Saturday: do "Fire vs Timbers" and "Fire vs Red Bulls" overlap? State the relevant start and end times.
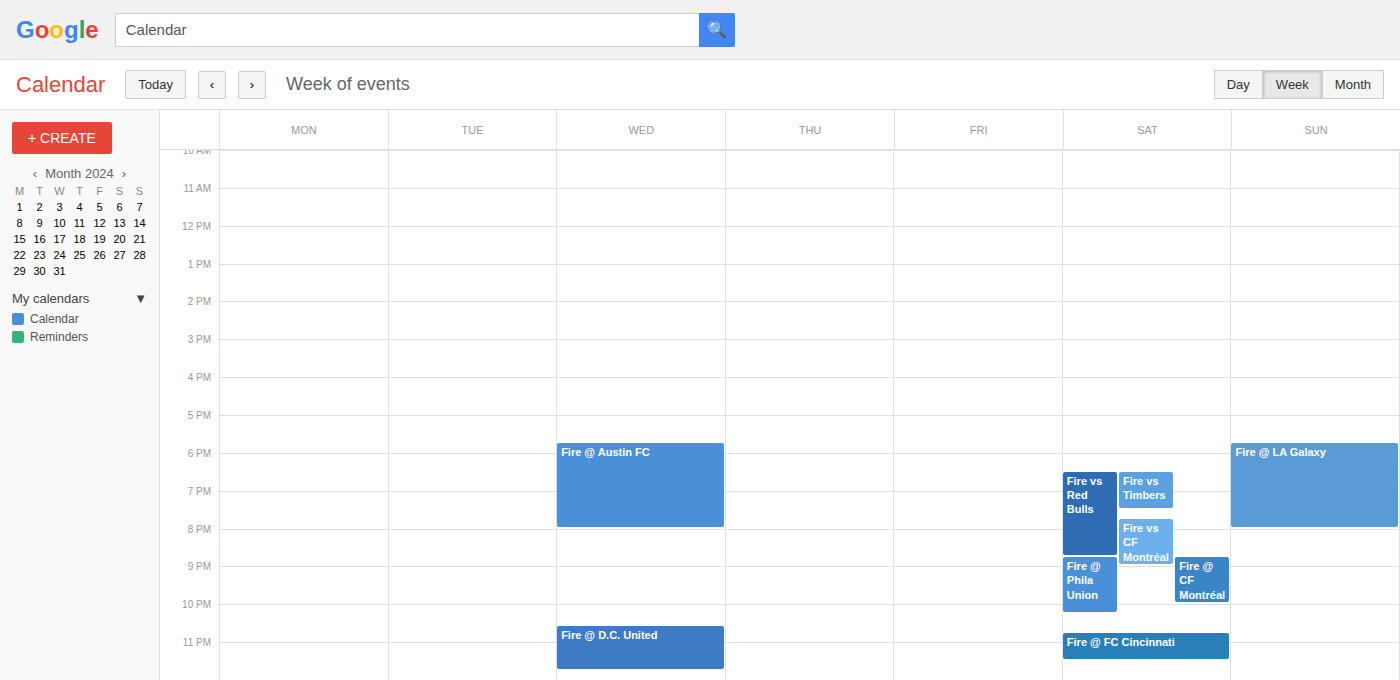
"Fire vs Timbers" runs 18:30 to 19:30, inside "Fire vs Red Bulls" -- they overlap.